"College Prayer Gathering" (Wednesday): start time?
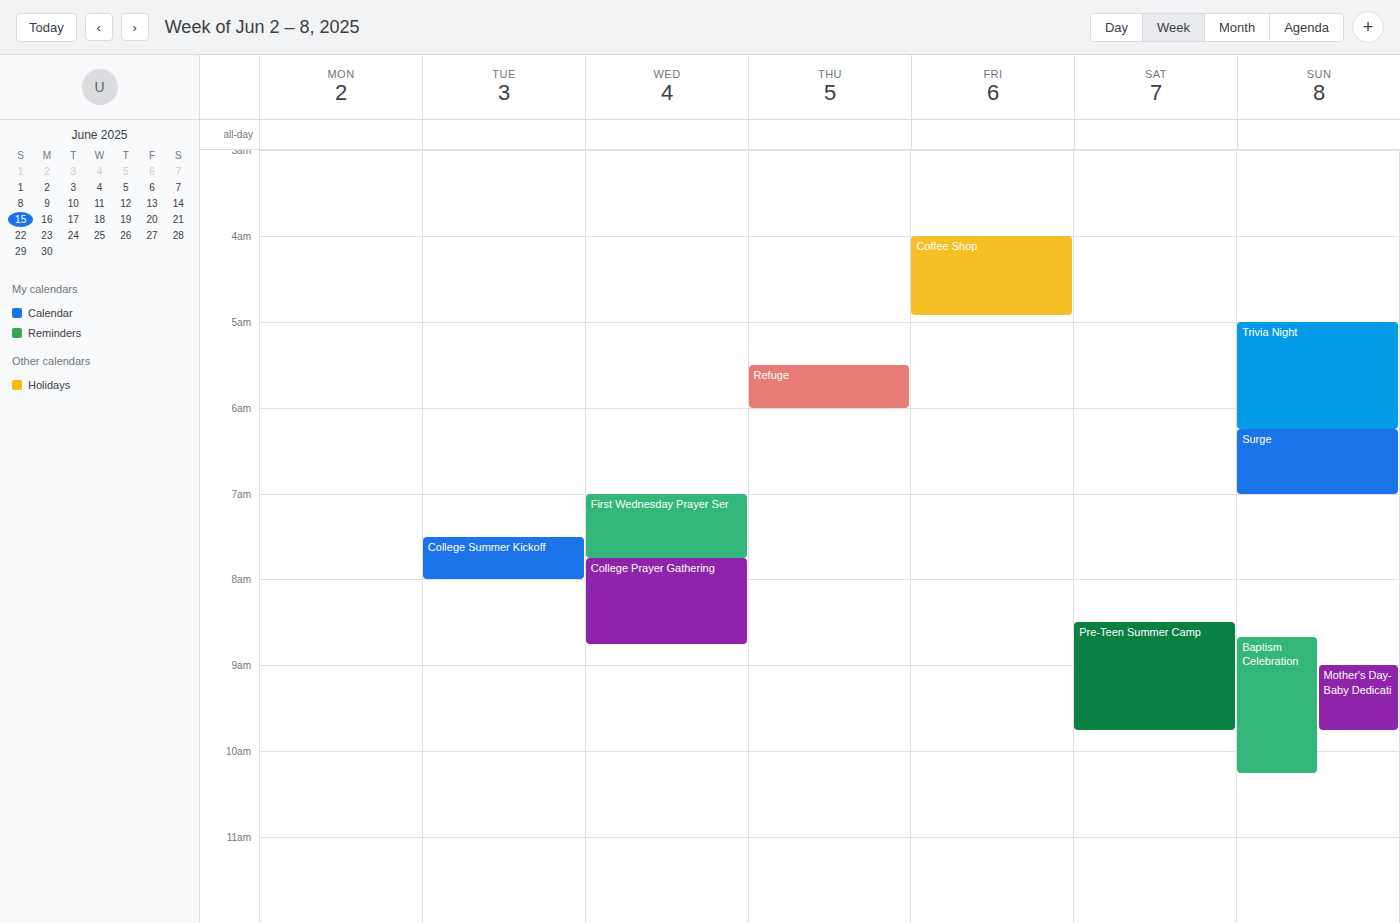
7:45 AM